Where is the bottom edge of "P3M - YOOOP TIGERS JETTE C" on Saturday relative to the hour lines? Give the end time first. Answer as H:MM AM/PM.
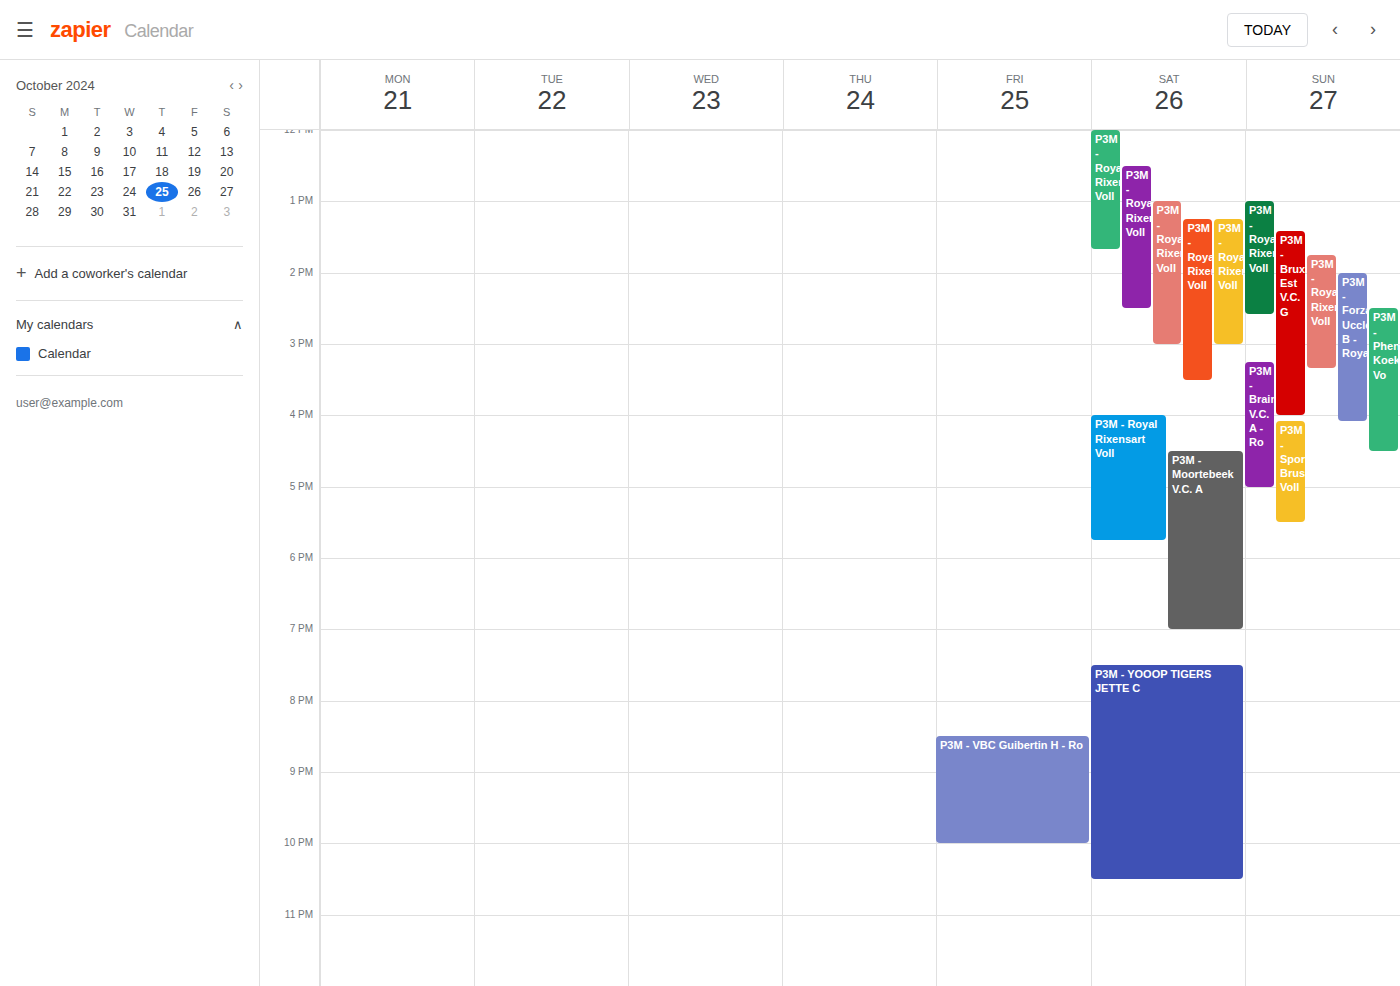
10:30 PM -- halfway between the 10 PM and 11 PM lines.